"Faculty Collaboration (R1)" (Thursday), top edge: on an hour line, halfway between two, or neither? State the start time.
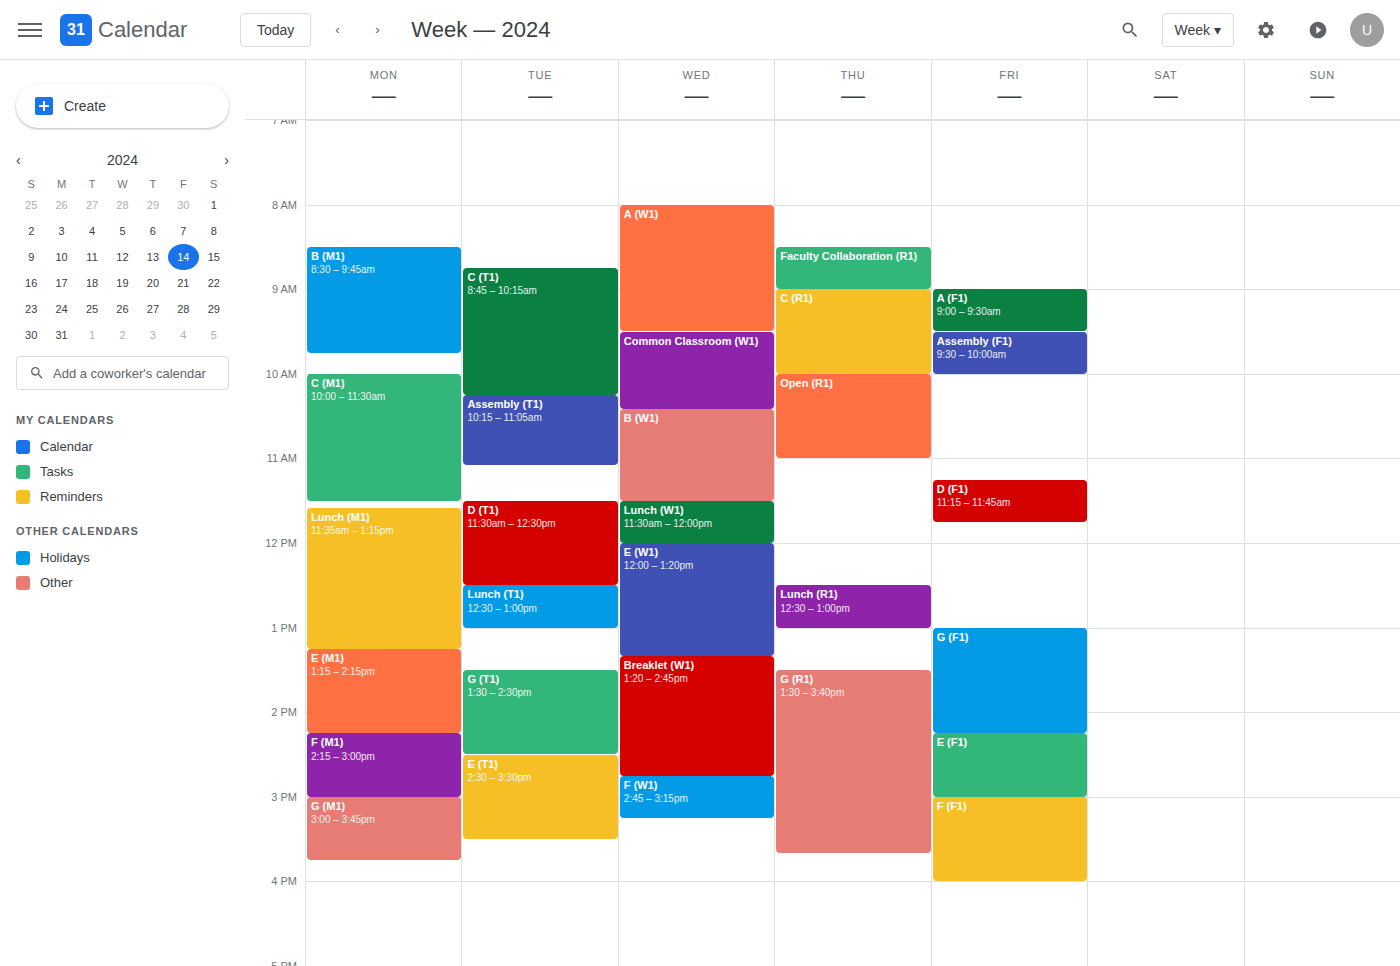
8:30 AM -- halfway between the 8 AM and 9 AM lines.